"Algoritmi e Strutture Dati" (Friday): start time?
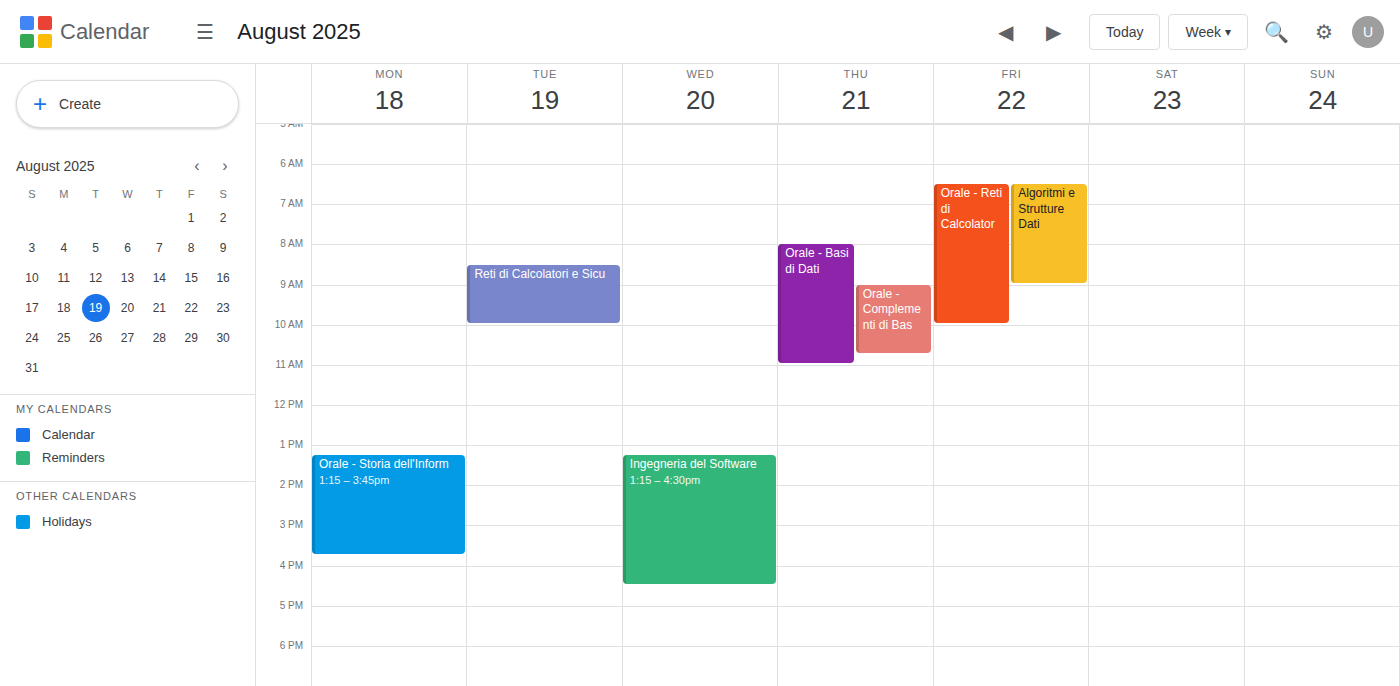
6:30 AM